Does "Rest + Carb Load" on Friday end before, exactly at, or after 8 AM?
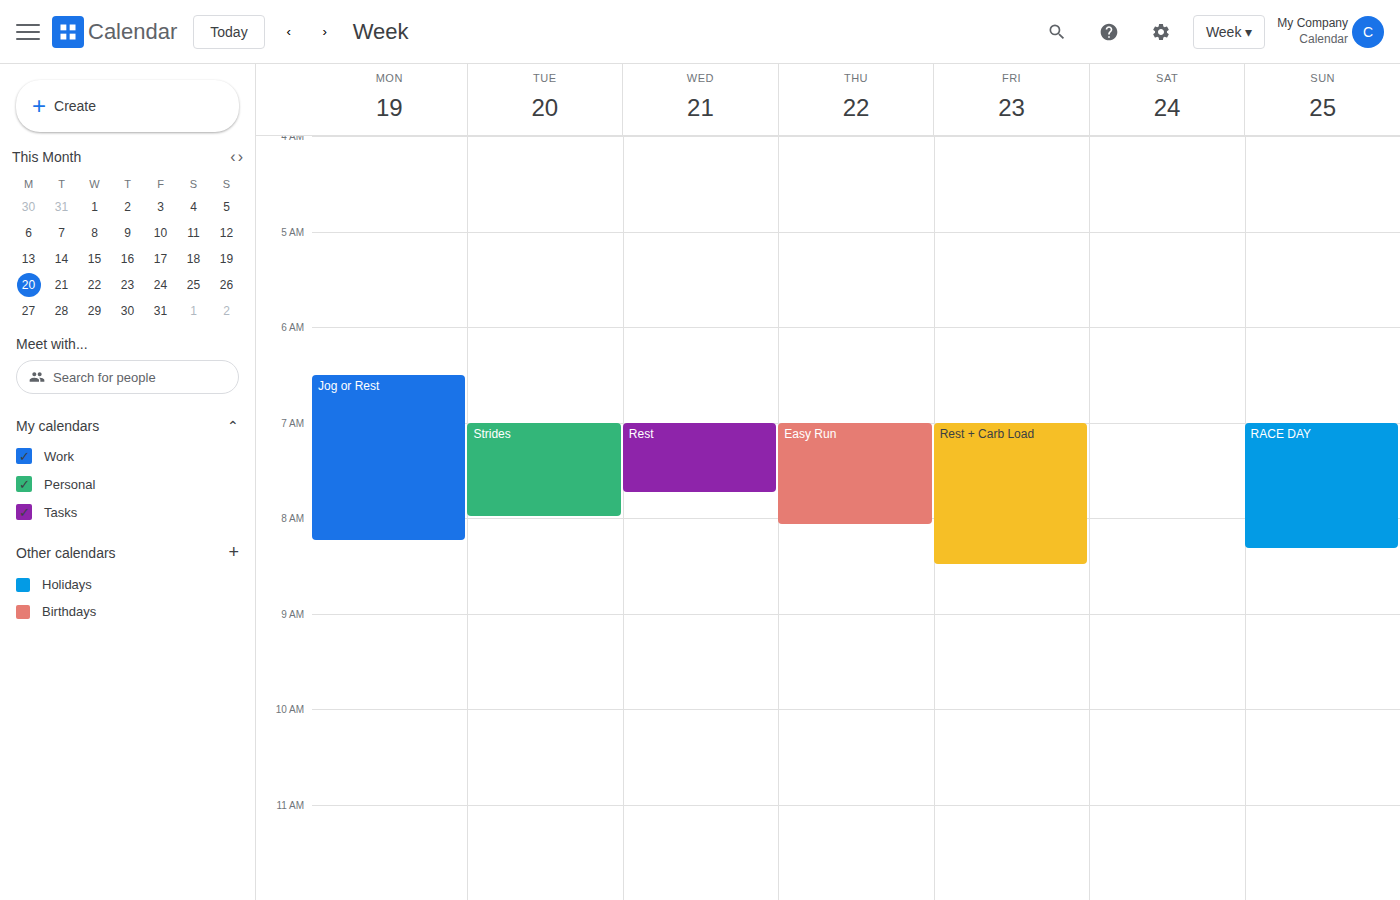
8:30 AM -- after 8 AM, 30 minutes below the 8 AM line.